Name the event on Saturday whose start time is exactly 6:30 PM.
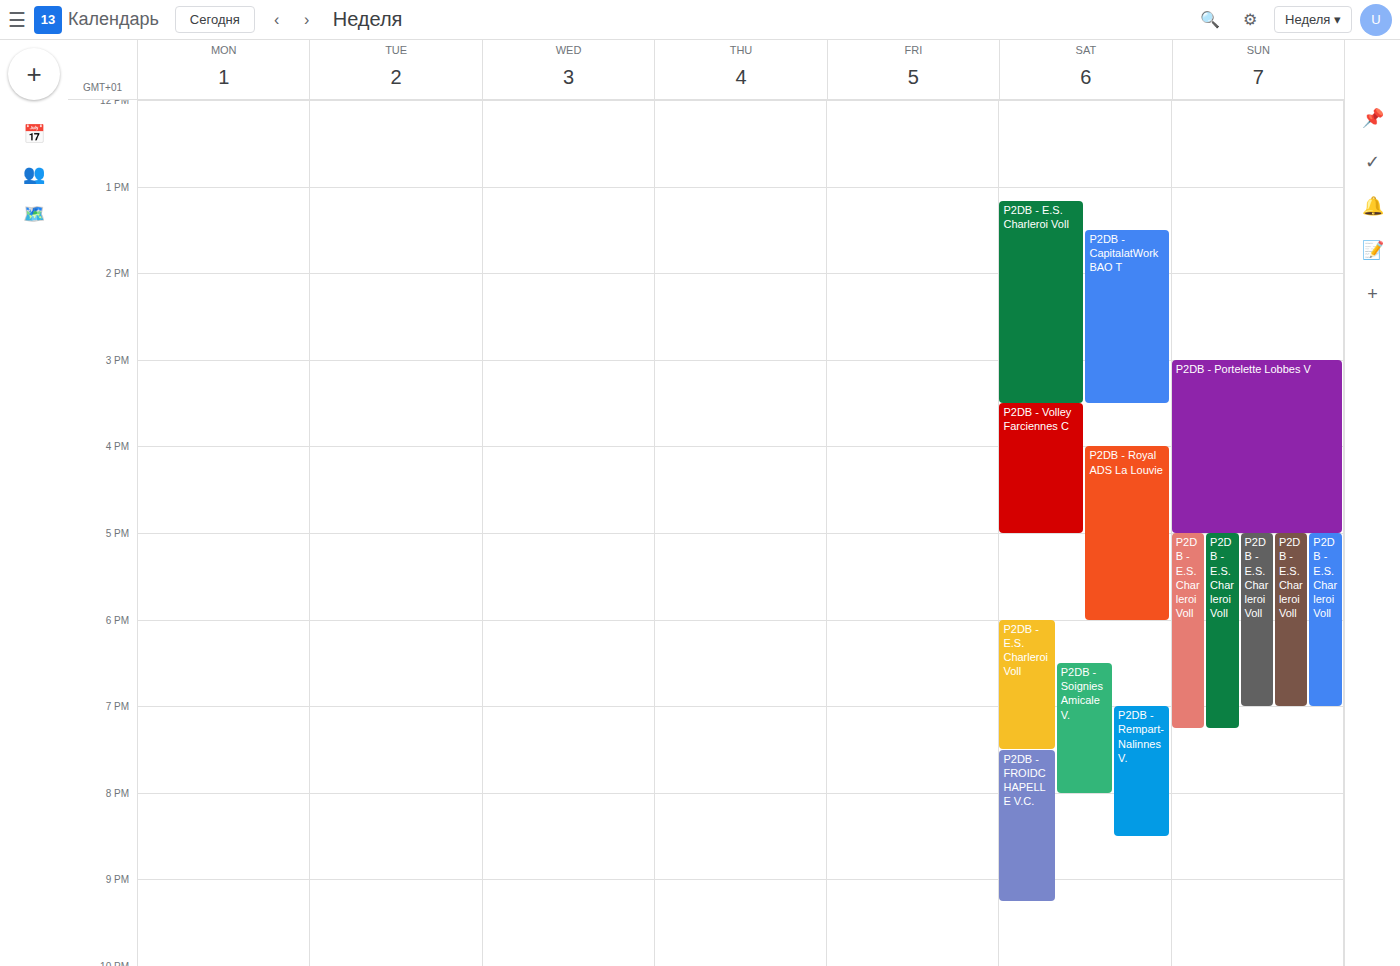
"P2DB - Soignies Amicale V."